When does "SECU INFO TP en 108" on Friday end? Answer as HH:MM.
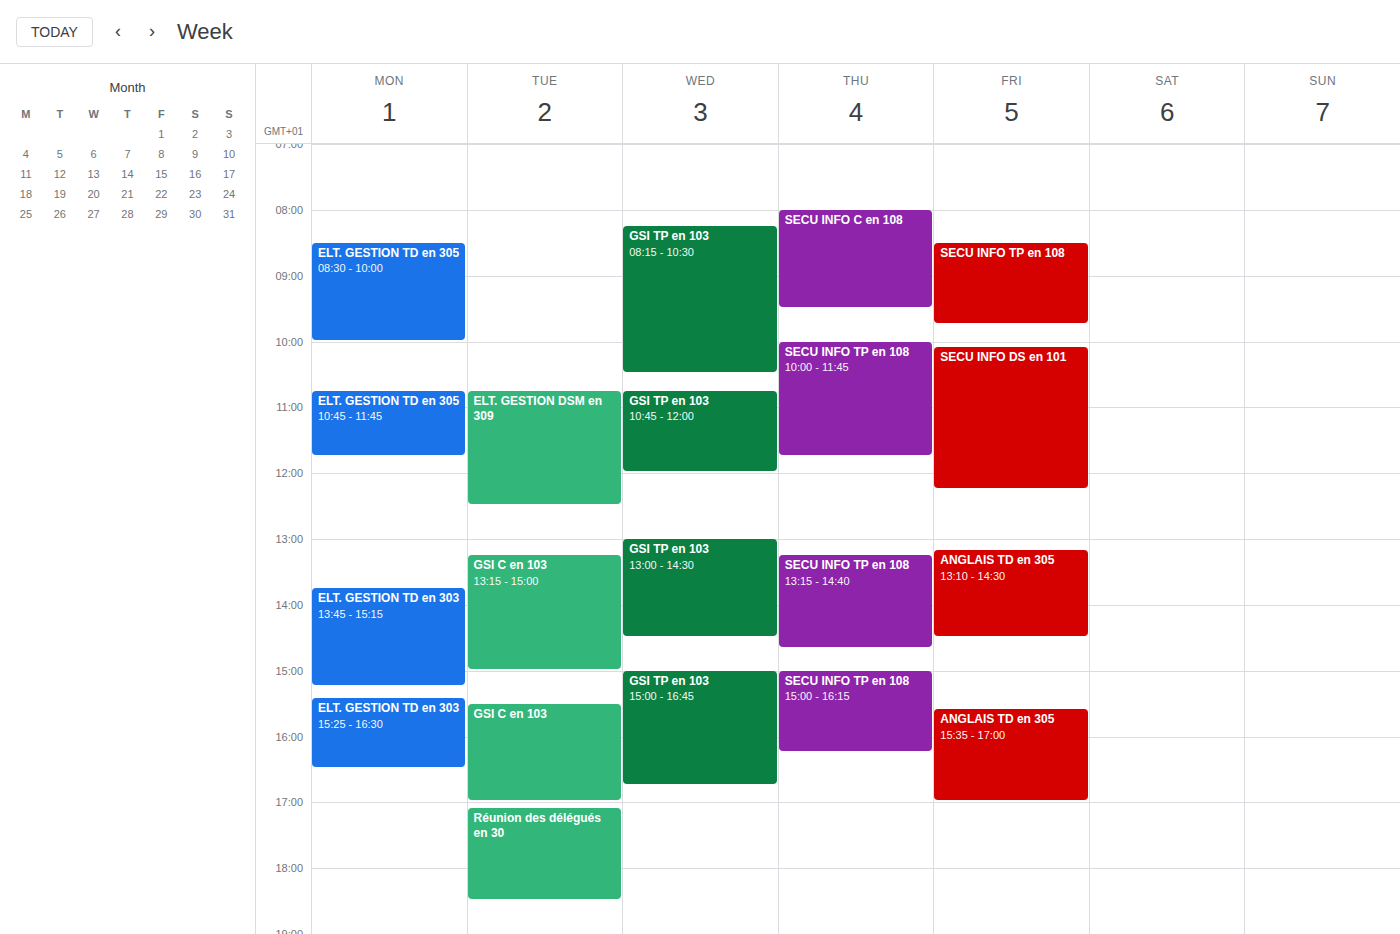
09:45